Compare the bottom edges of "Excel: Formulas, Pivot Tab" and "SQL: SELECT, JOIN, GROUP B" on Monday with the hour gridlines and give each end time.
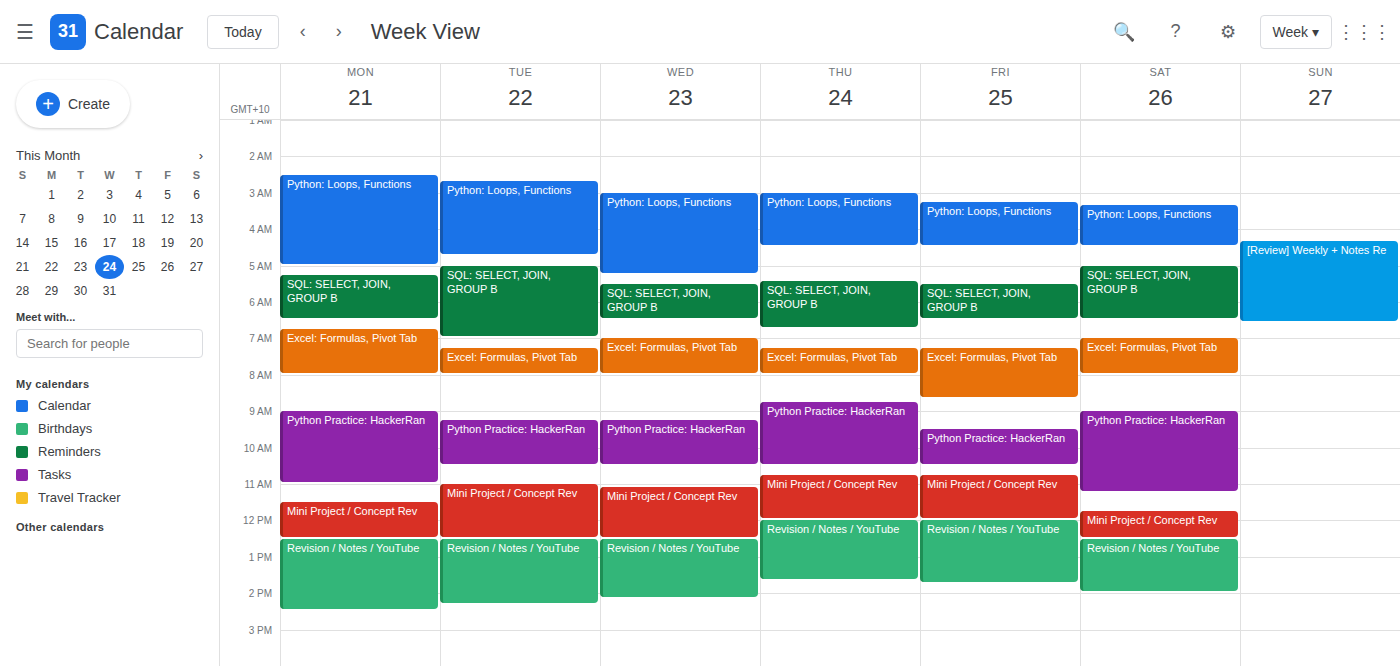
"Excel: Formulas, Pivot Tab": 8:00 AM, exactly on the 8 AM line. "SQL: SELECT, JOIN, GROUP B": 6:30 AM, halfway between the 6 AM and 7 AM lines.